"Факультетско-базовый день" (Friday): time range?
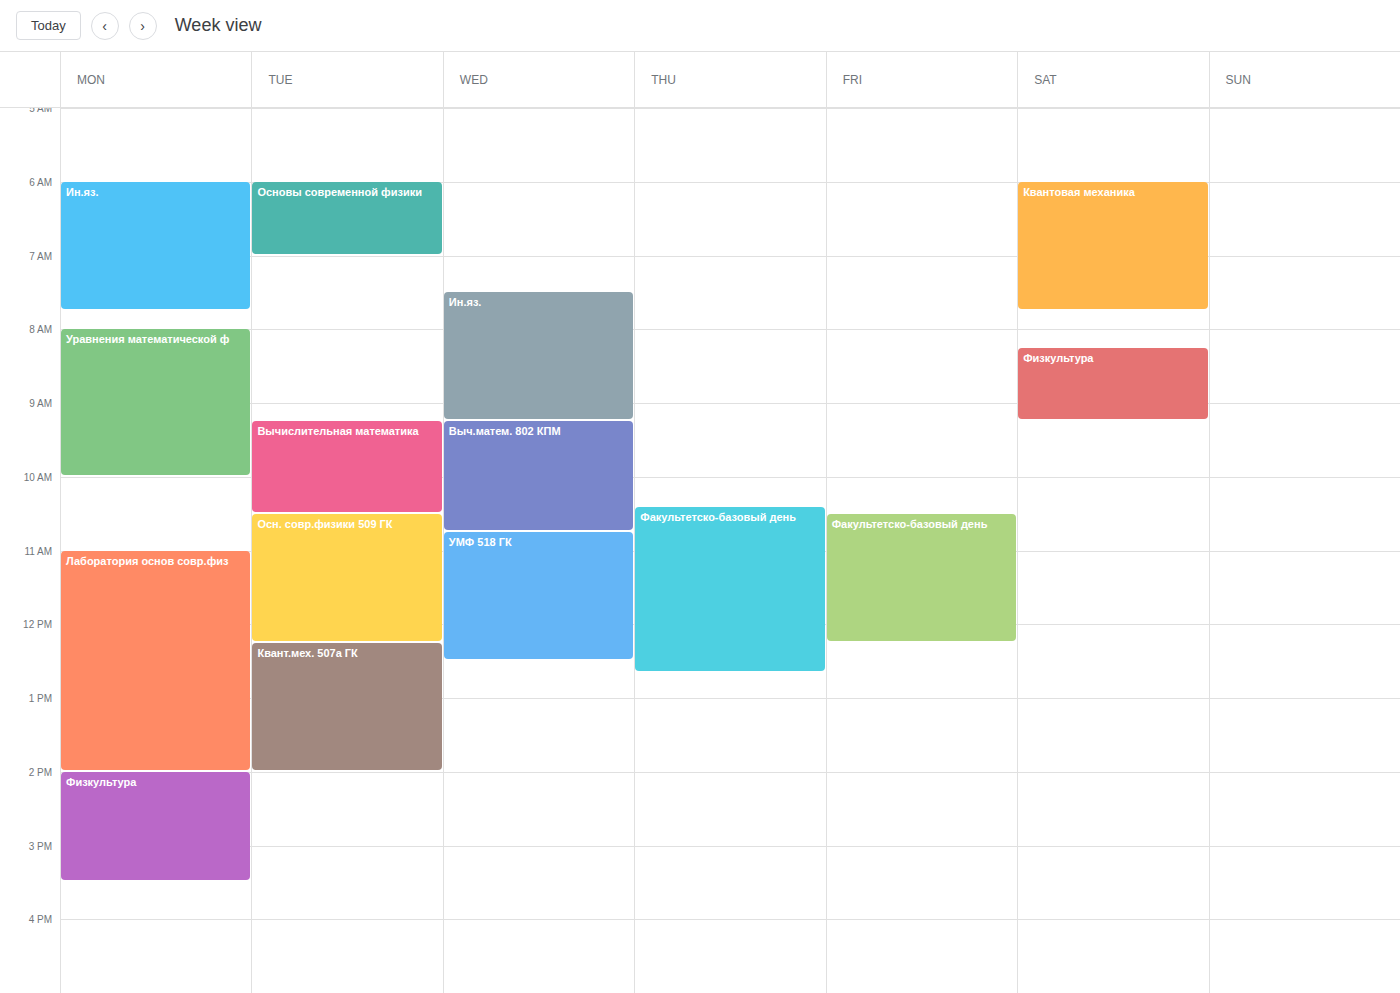
10:30 AM to 12:15 PM